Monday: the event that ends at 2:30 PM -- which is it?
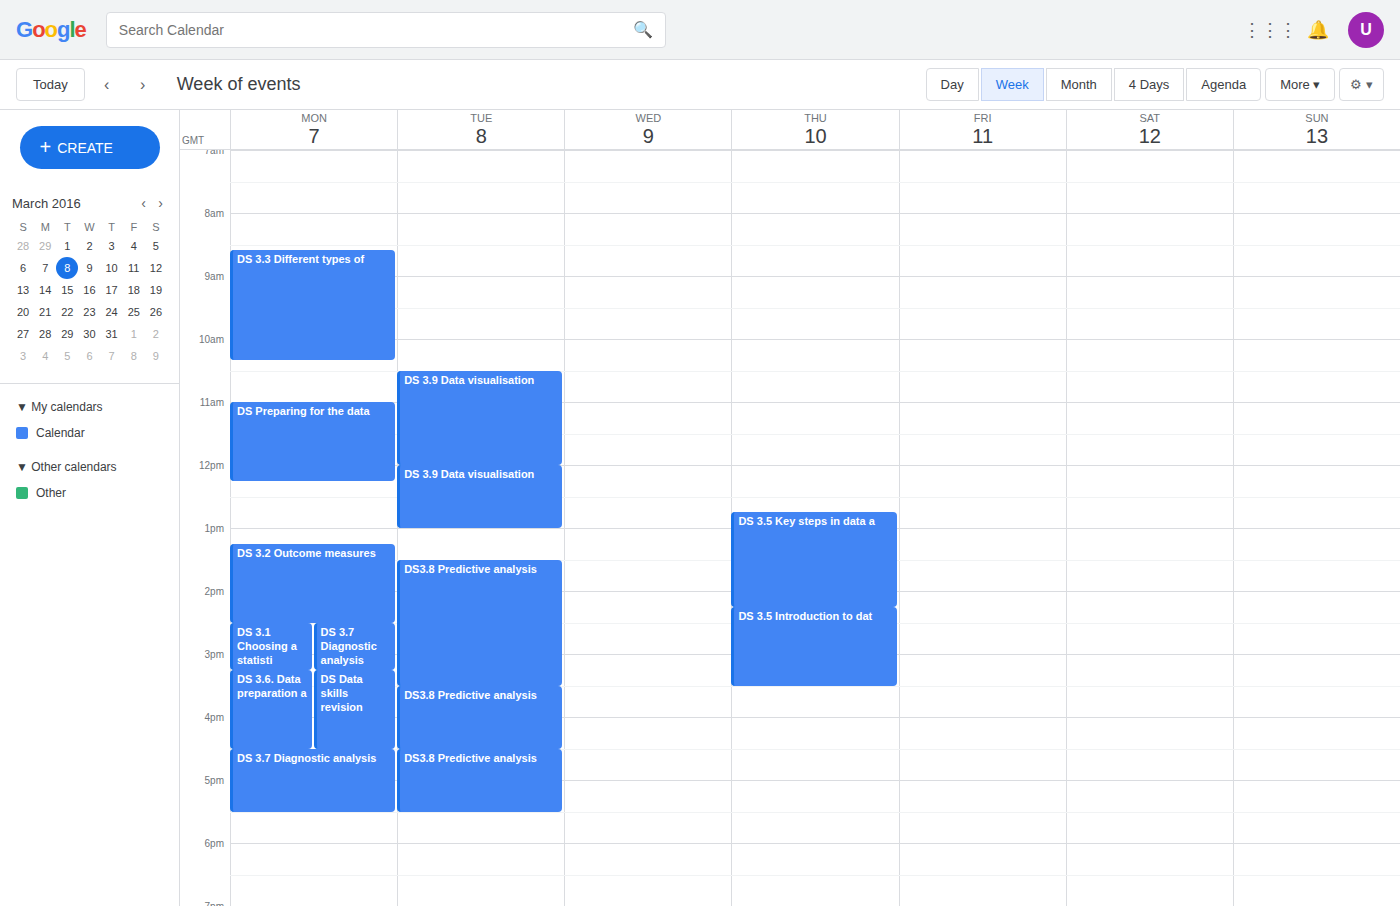
"DS 3.2 Outcome measures"